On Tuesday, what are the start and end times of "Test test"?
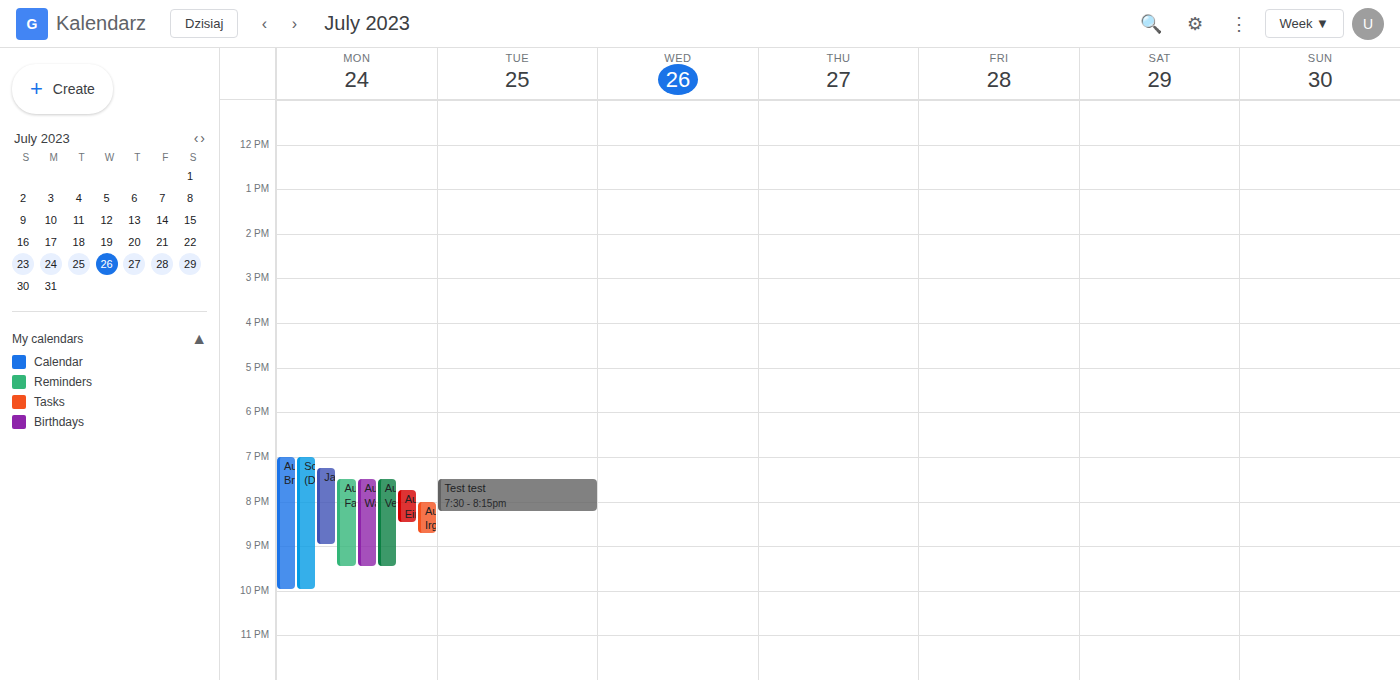
7:30 PM to 8:15 PM